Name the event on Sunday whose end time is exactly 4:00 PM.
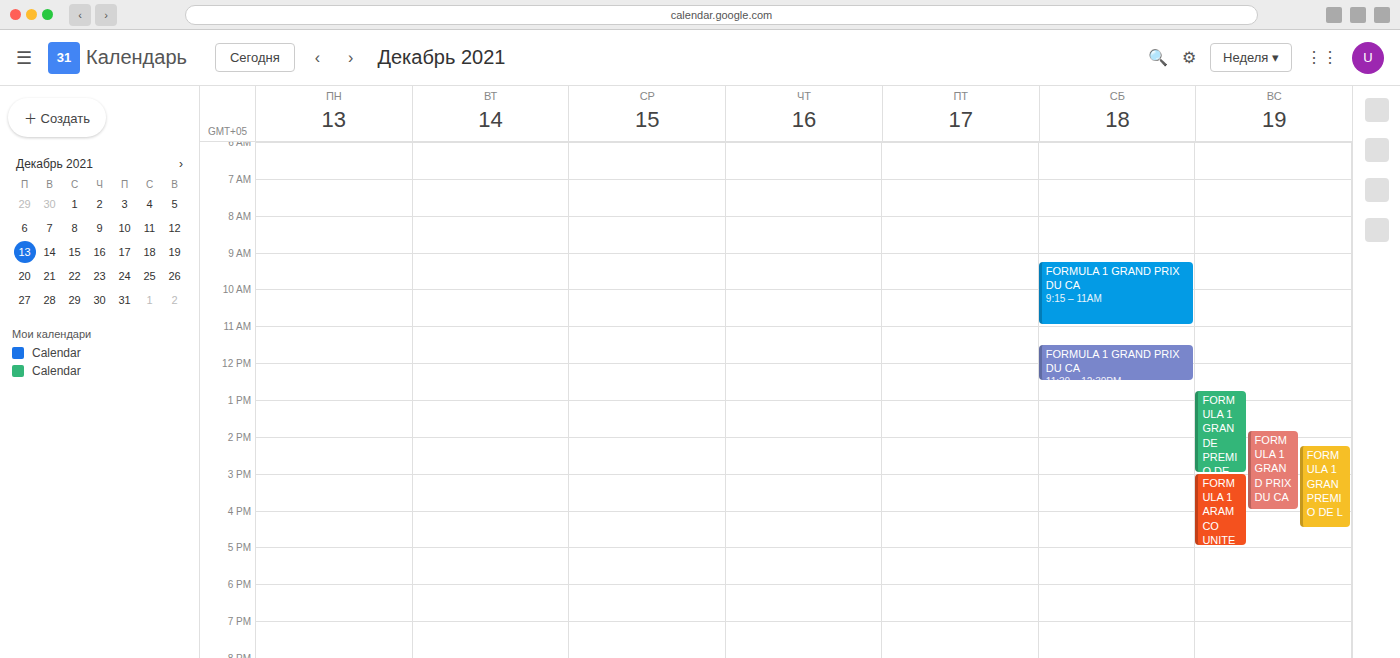
"FORMULA 1 GRAND PRIX DU CA"